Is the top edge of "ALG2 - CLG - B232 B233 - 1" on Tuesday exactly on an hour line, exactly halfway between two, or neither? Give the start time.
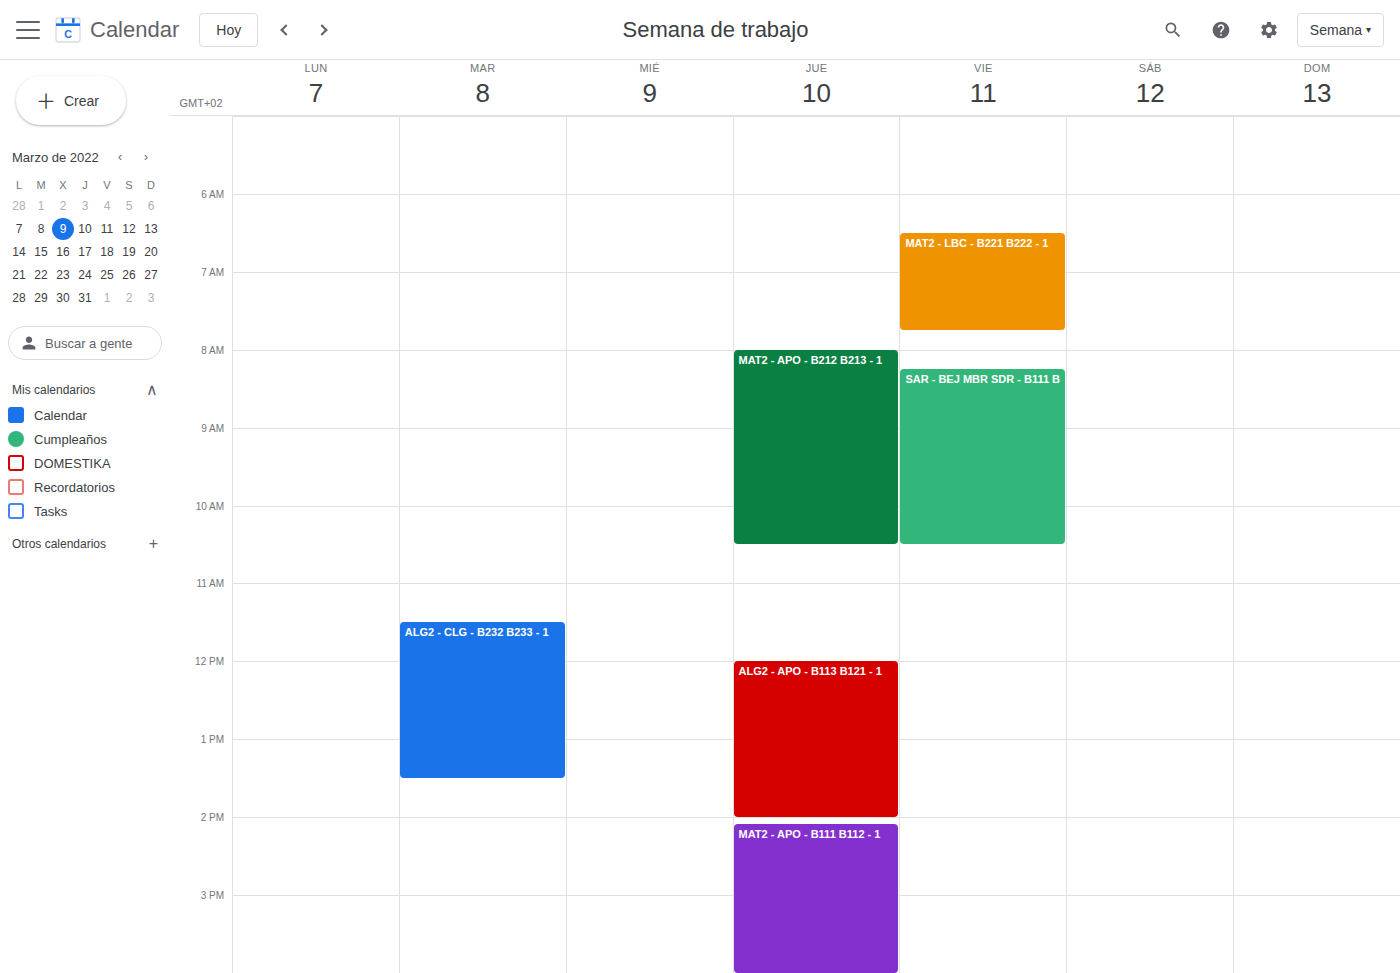
11:30 AM -- halfway between the 11 AM and 12 PM lines.